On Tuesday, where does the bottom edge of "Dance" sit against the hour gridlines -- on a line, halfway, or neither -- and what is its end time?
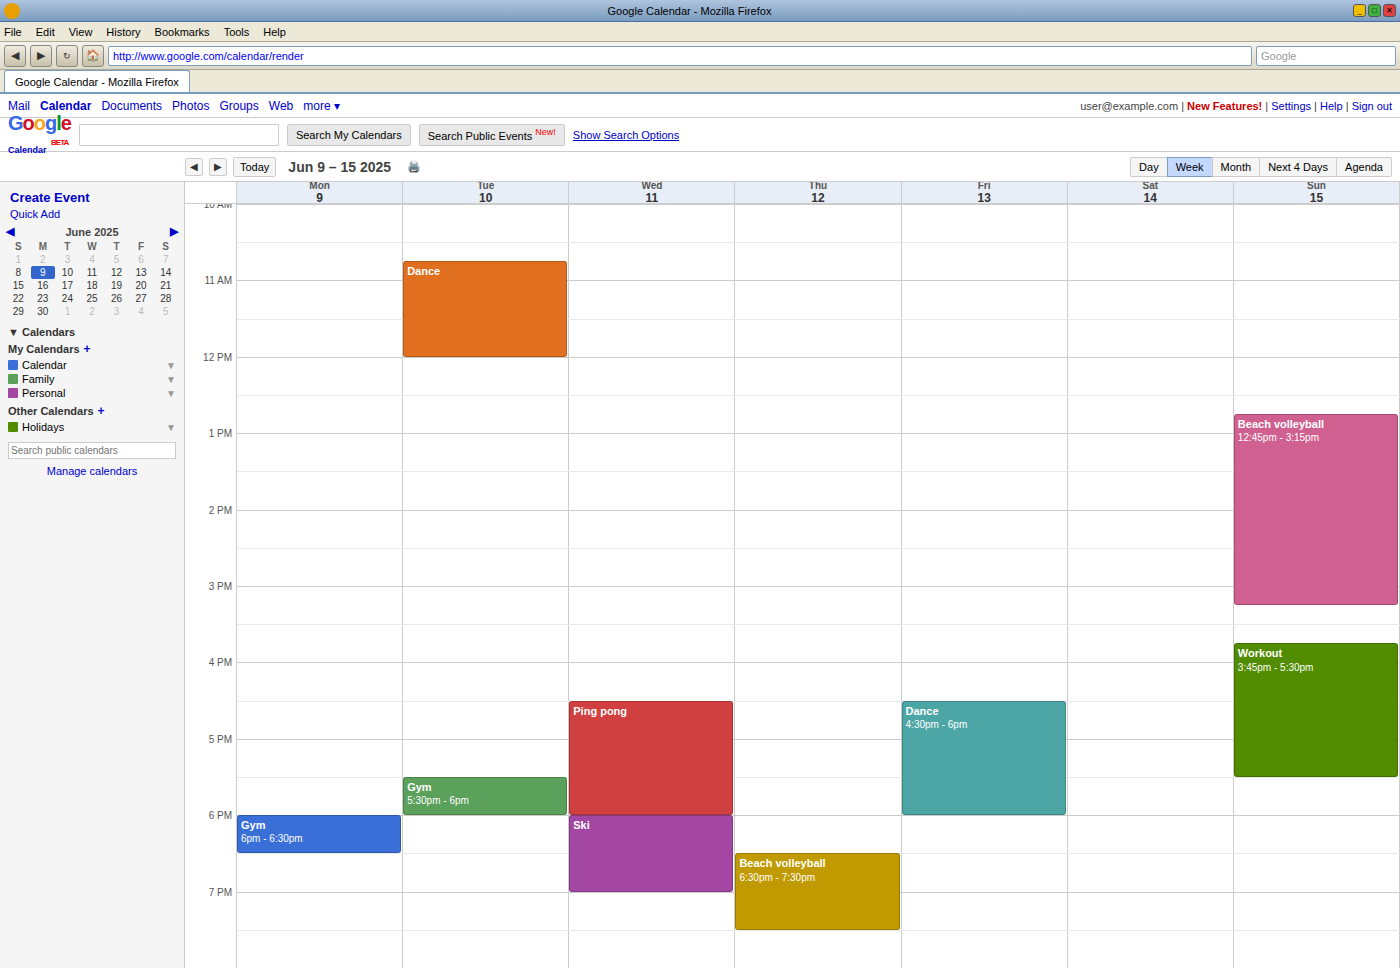
12:00 PM -- exactly on the 12 PM line.